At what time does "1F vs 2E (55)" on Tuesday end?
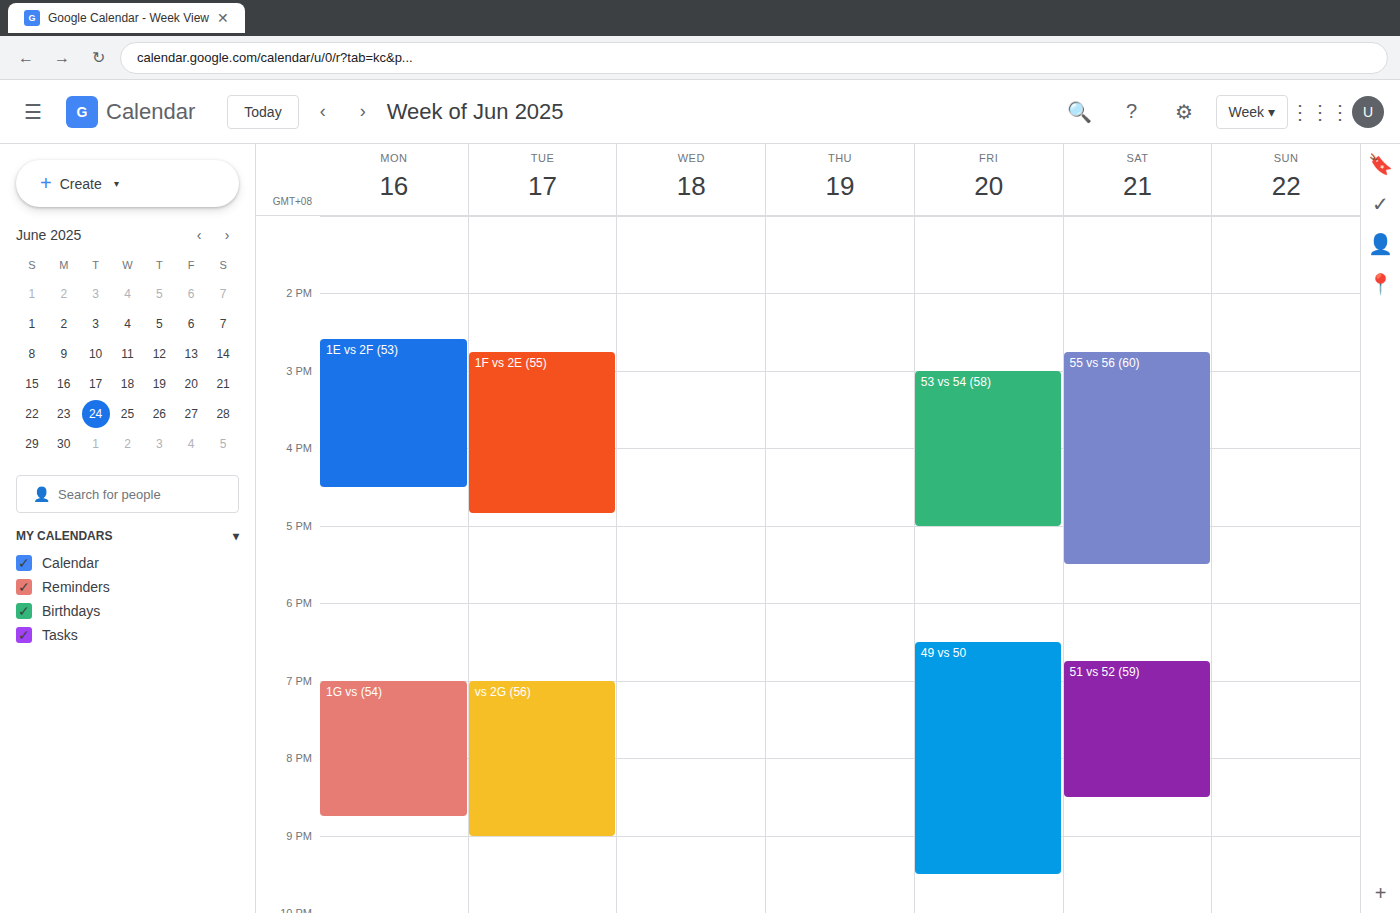
16:50